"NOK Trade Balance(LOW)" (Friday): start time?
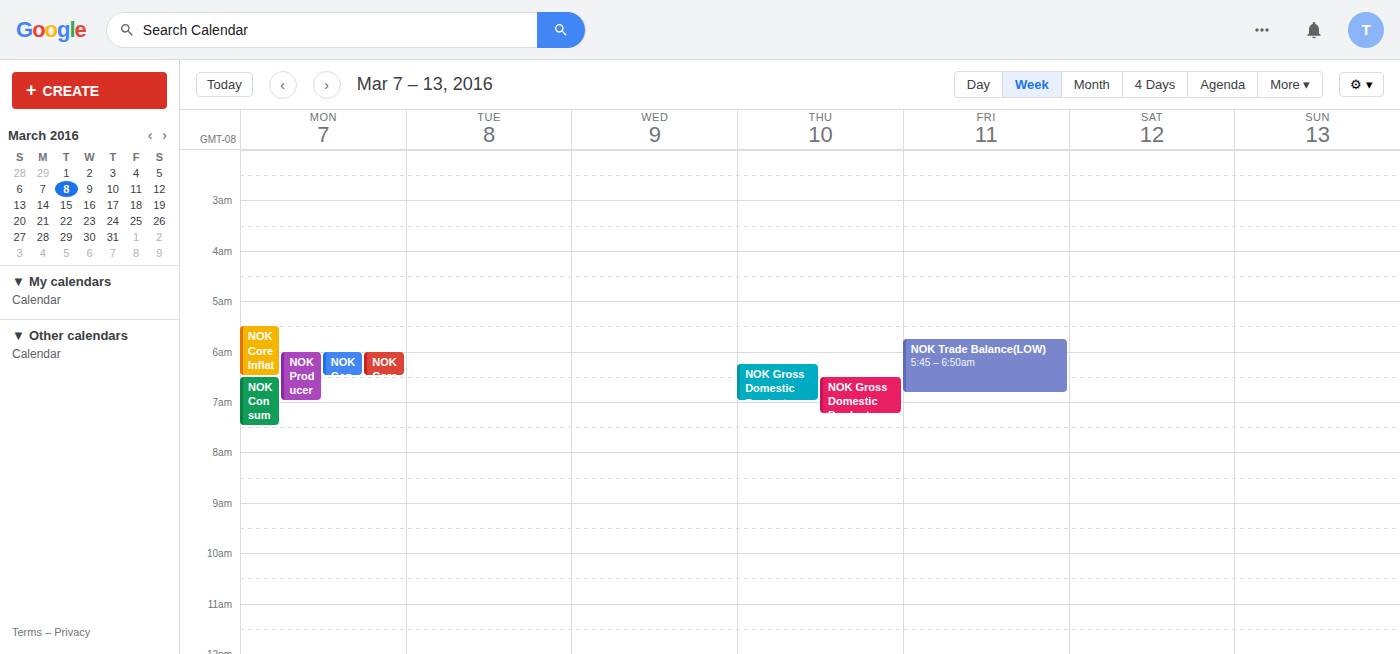
5:45 AM